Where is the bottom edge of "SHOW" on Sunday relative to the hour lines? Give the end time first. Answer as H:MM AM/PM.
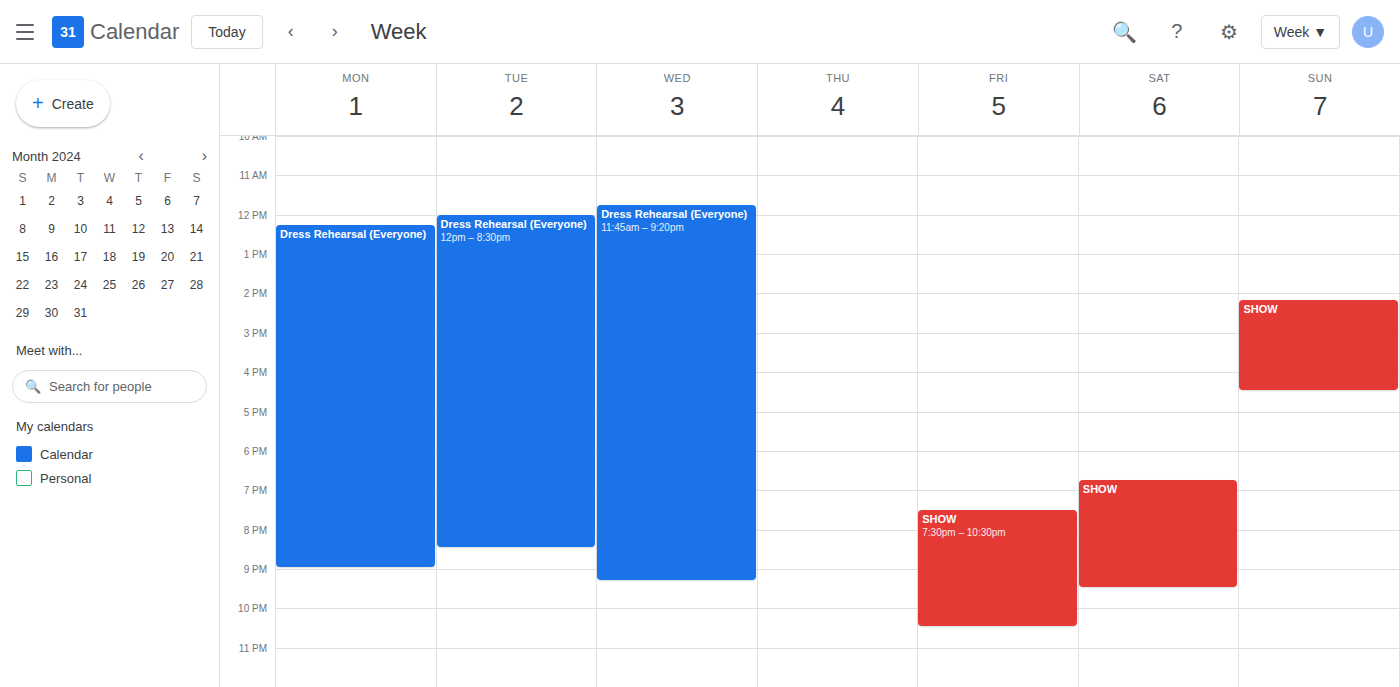
4:30 PM -- halfway between the 4 PM and 5 PM lines.